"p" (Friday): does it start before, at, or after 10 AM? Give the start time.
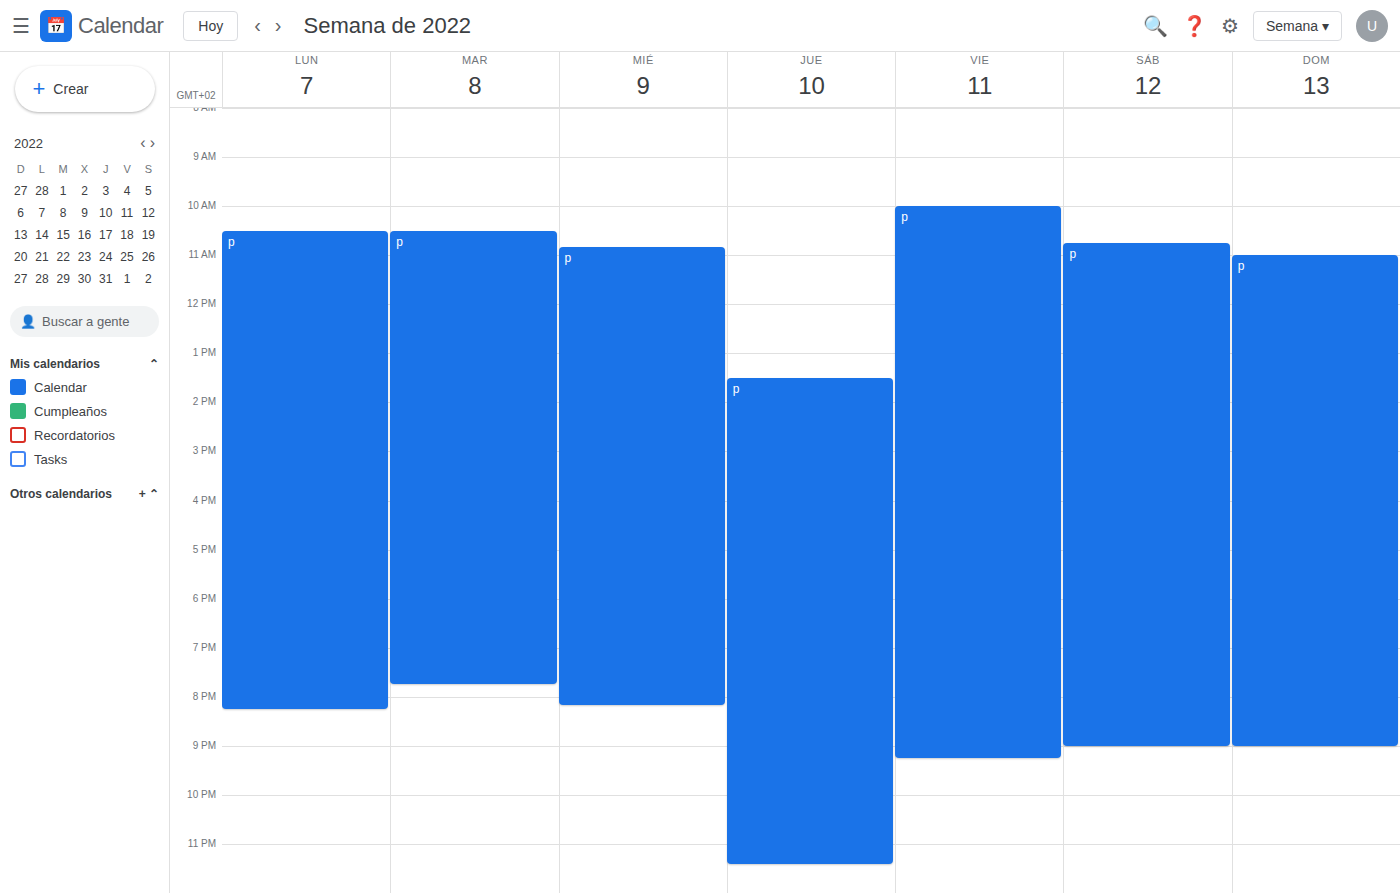
10:00 AM -- exactly at 10 AM, on the 10 AM line.